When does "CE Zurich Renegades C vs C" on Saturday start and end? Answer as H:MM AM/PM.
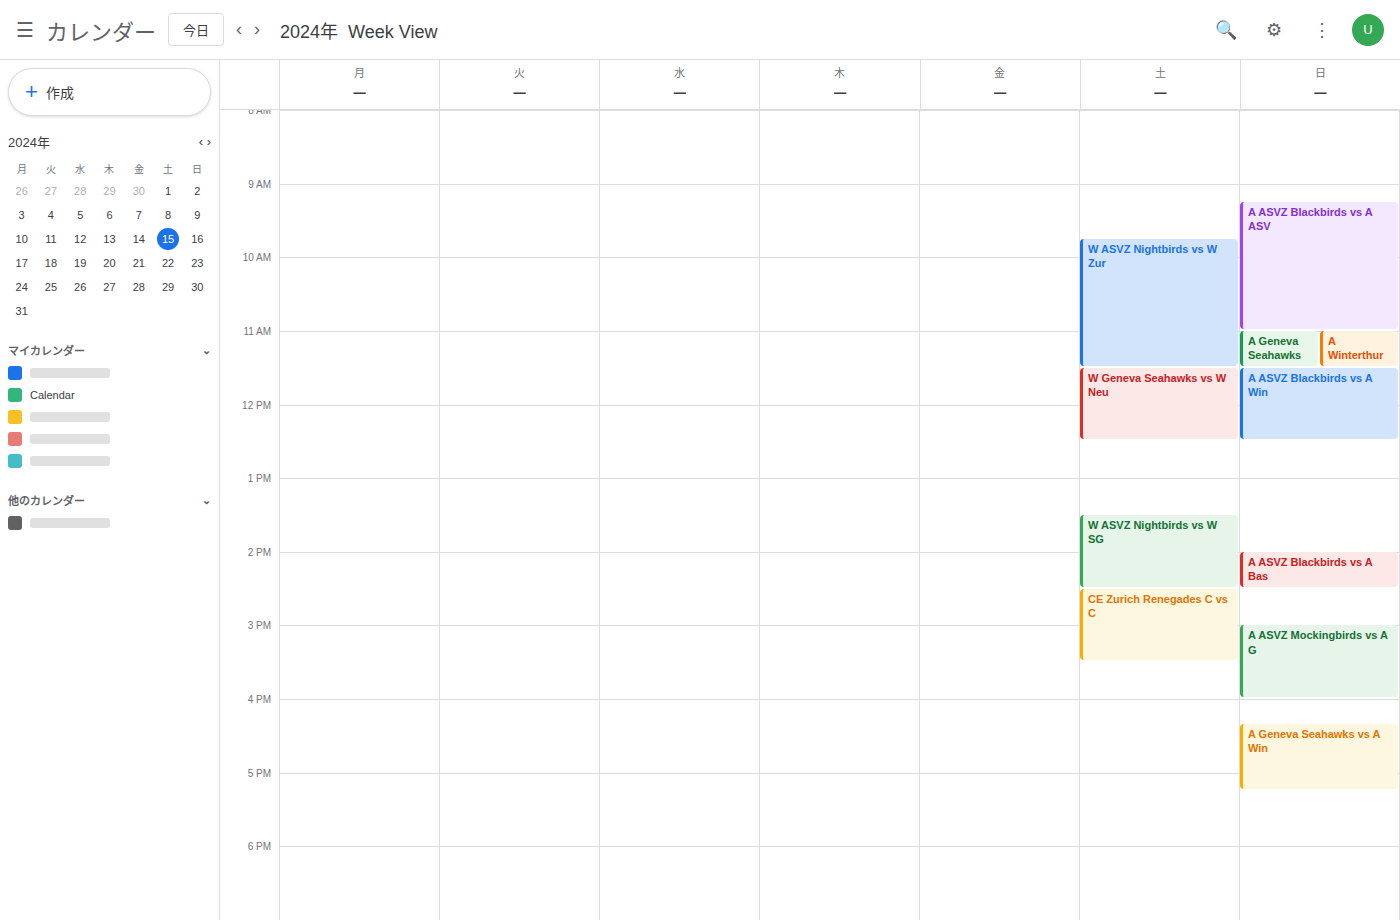
2:30 PM to 3:30 PM